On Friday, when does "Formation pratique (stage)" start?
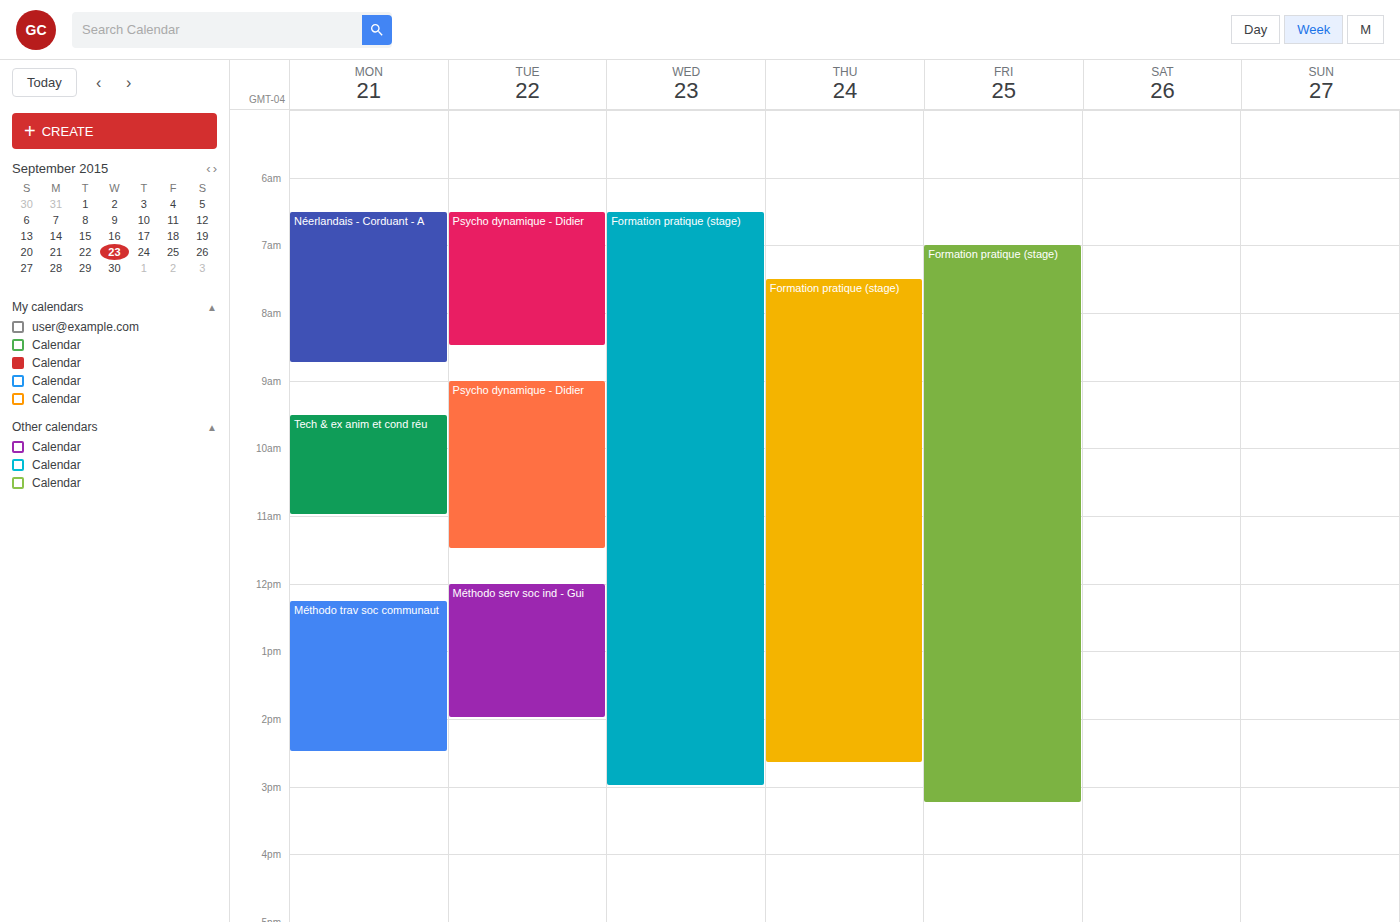
7:00 AM